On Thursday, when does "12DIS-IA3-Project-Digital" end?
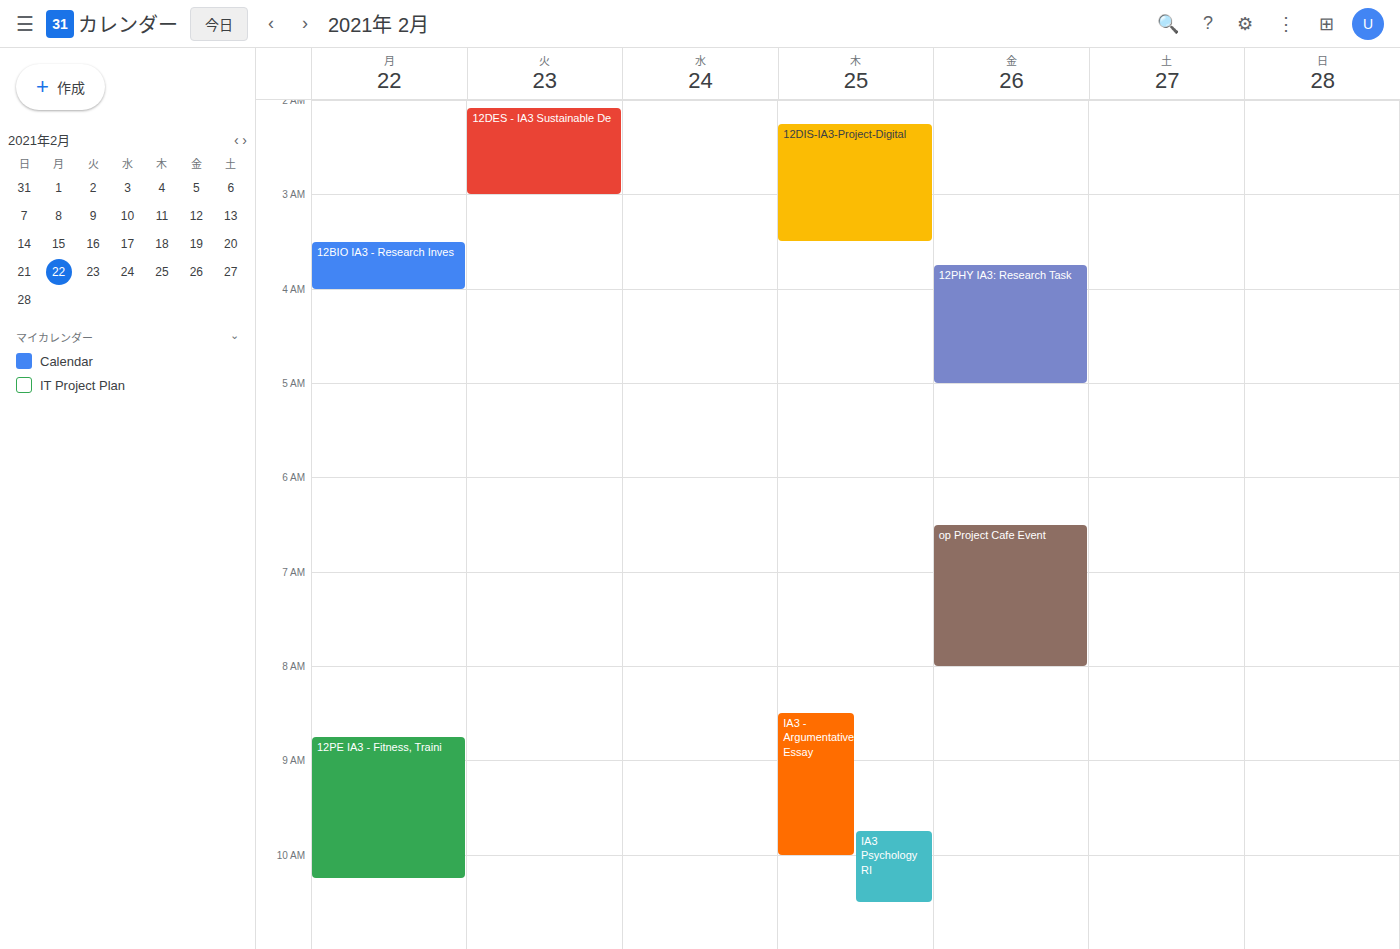
3:30 AM